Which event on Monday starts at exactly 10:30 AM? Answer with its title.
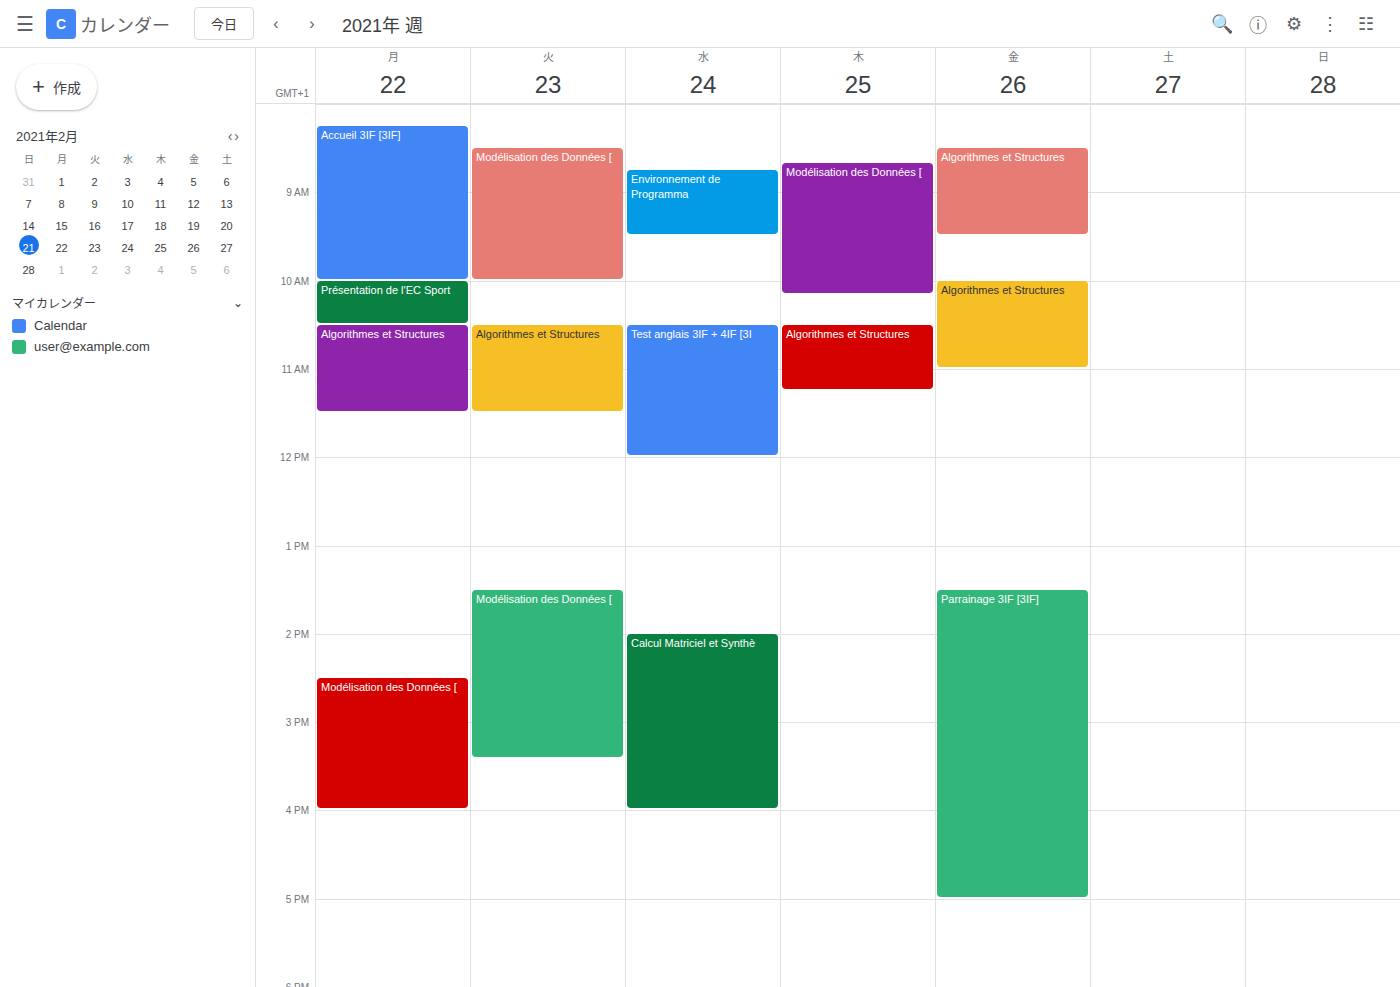
"Algorithmes et Structures"